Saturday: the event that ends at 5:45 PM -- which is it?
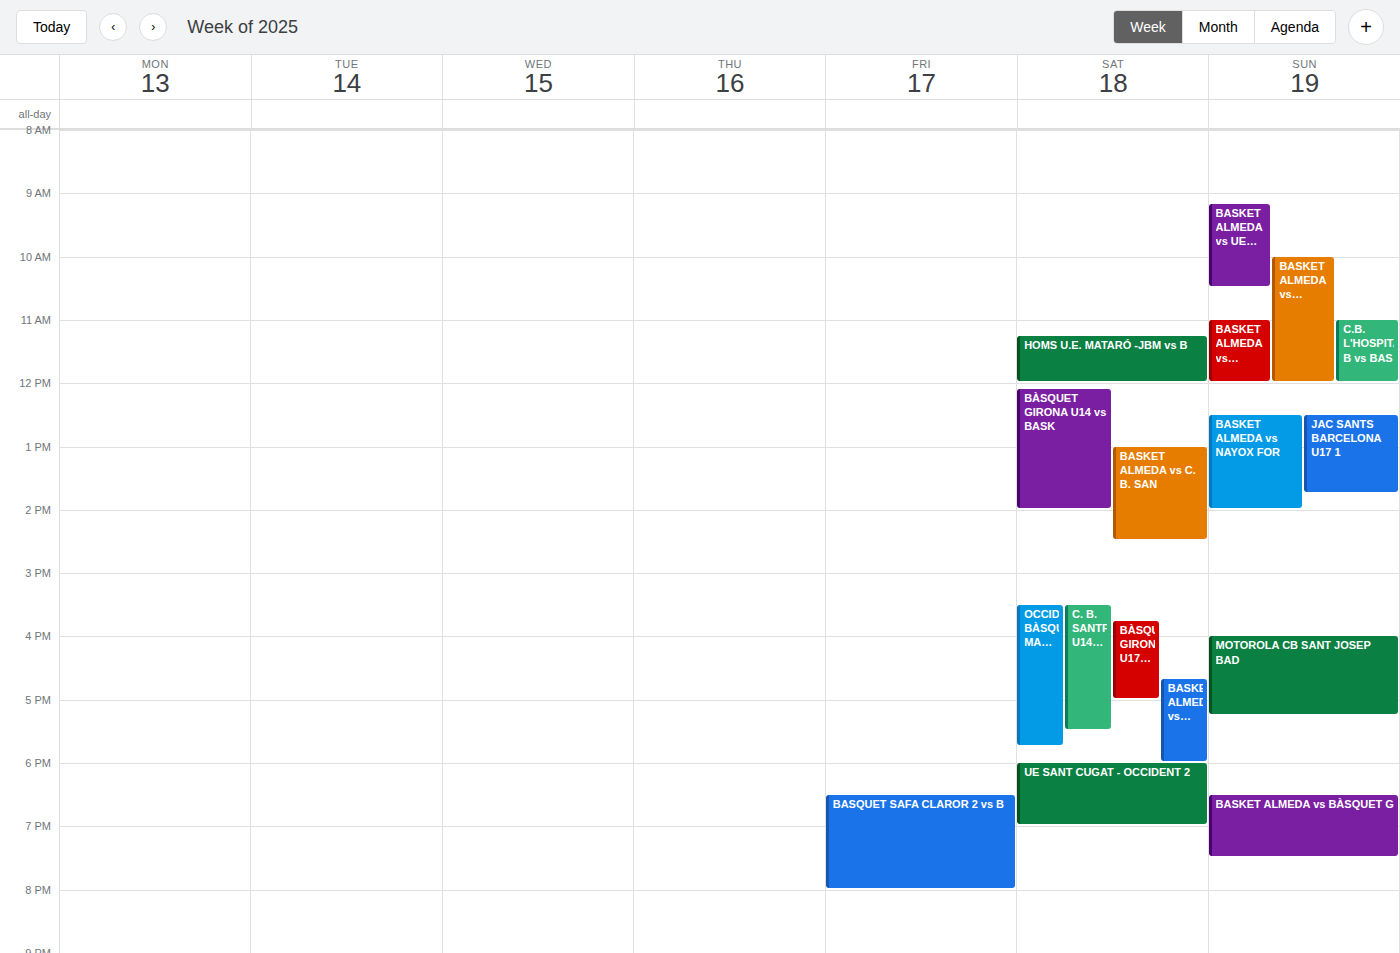
"OCCIDENT BÀSQUET MANRESA B"